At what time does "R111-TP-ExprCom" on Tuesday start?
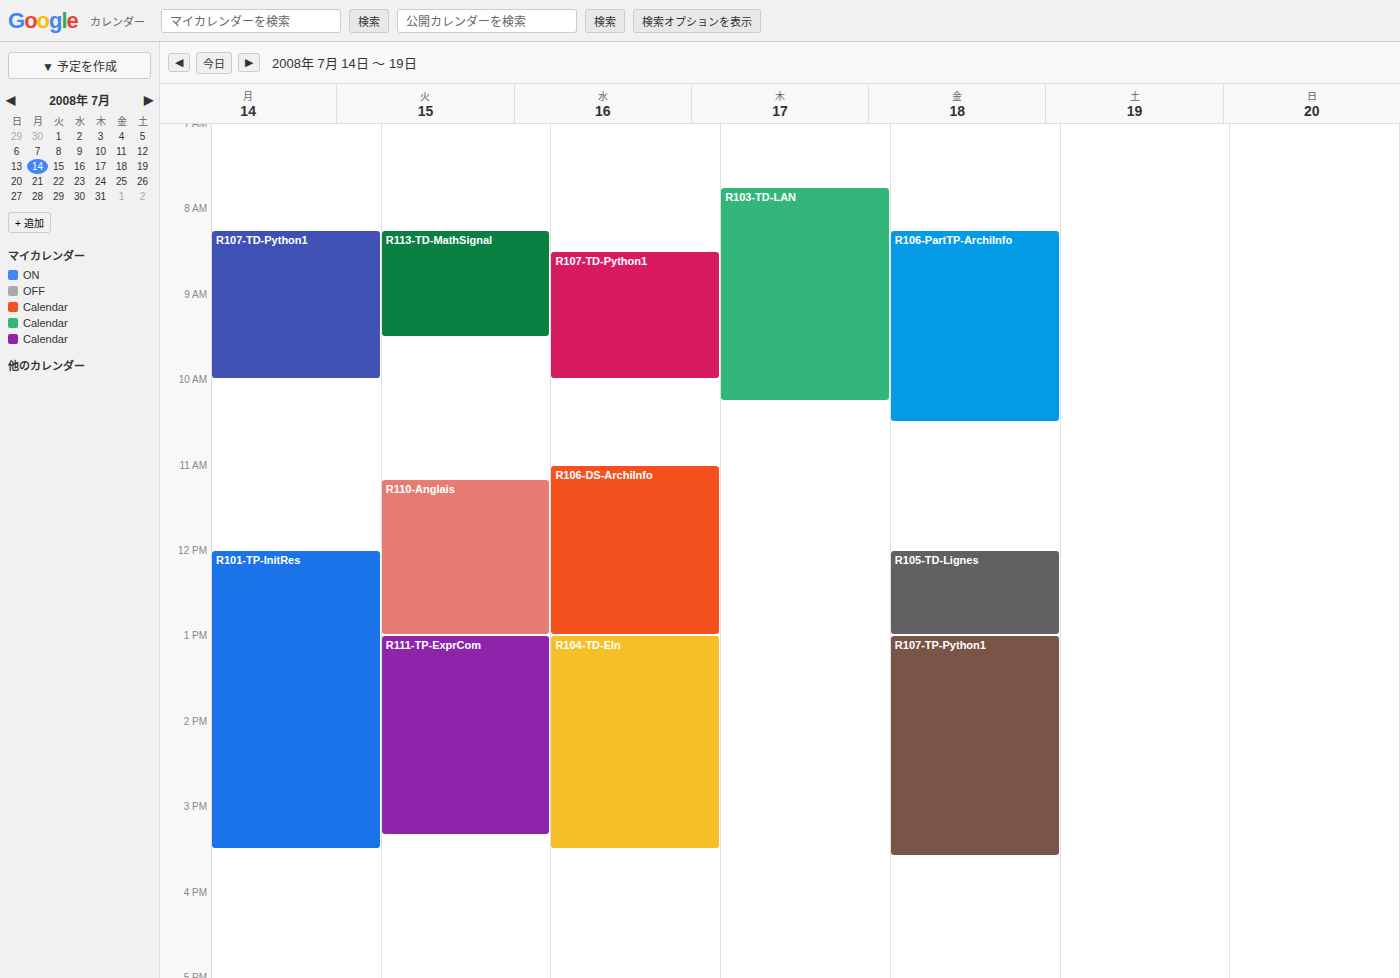
1:00 PM